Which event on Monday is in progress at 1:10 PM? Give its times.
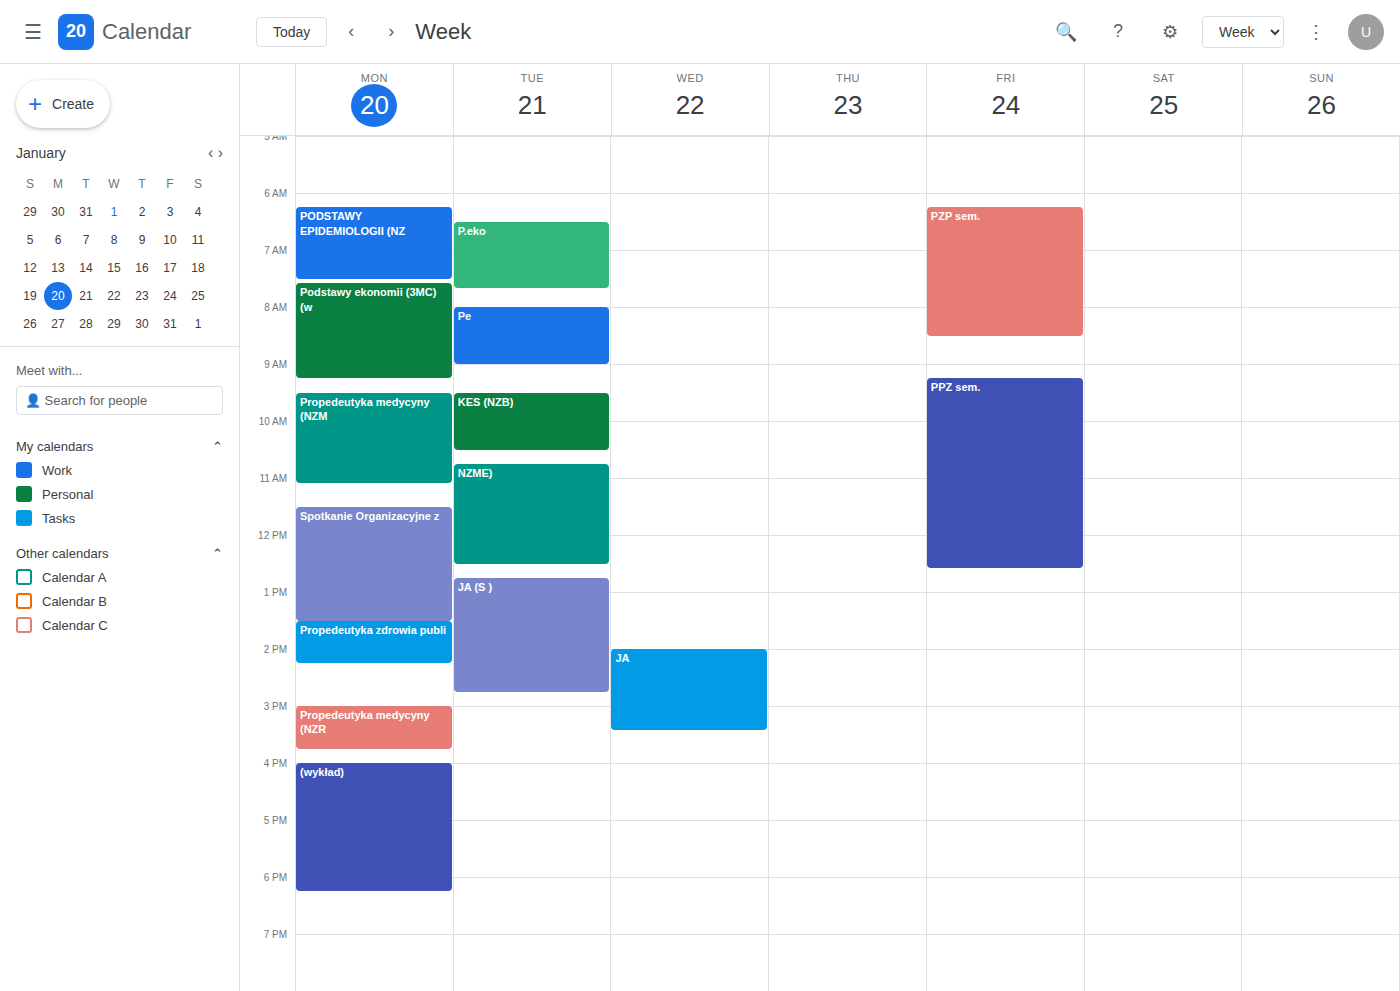
"Spotkanie Organizacyjne z", 11:30 AM to 1:30 PM